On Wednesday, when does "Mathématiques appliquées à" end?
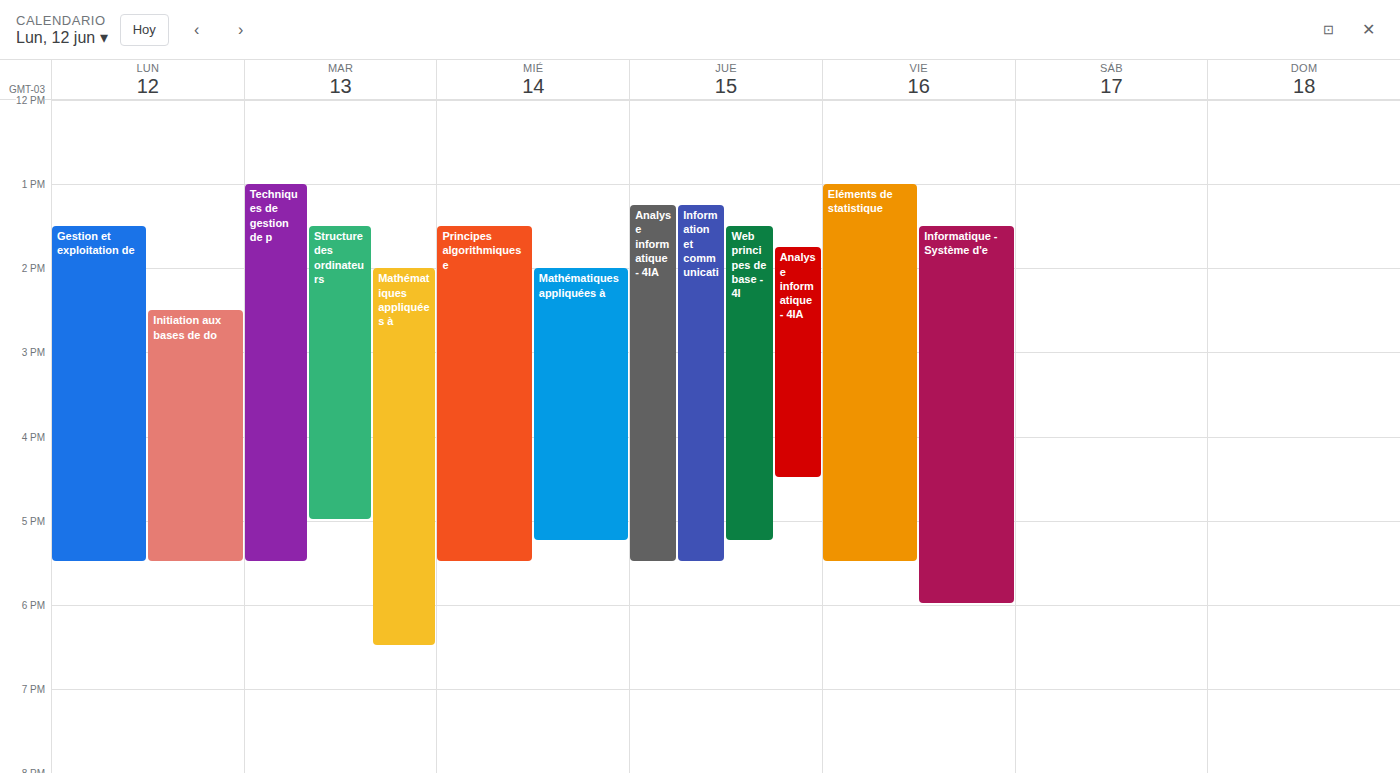
5:15 PM